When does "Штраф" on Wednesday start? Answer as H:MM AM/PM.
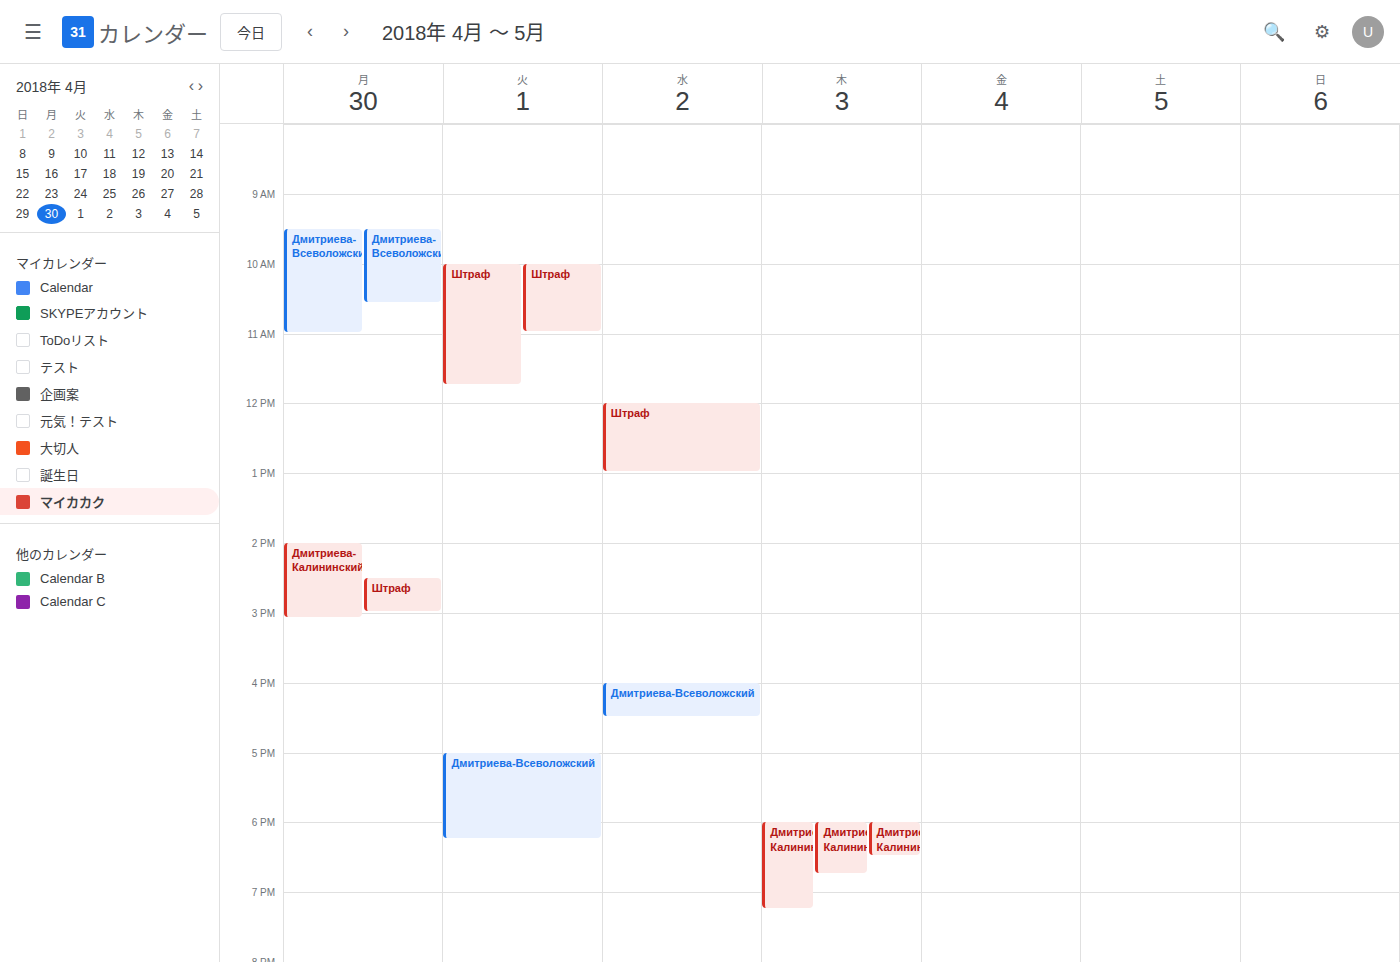
12:00 PM